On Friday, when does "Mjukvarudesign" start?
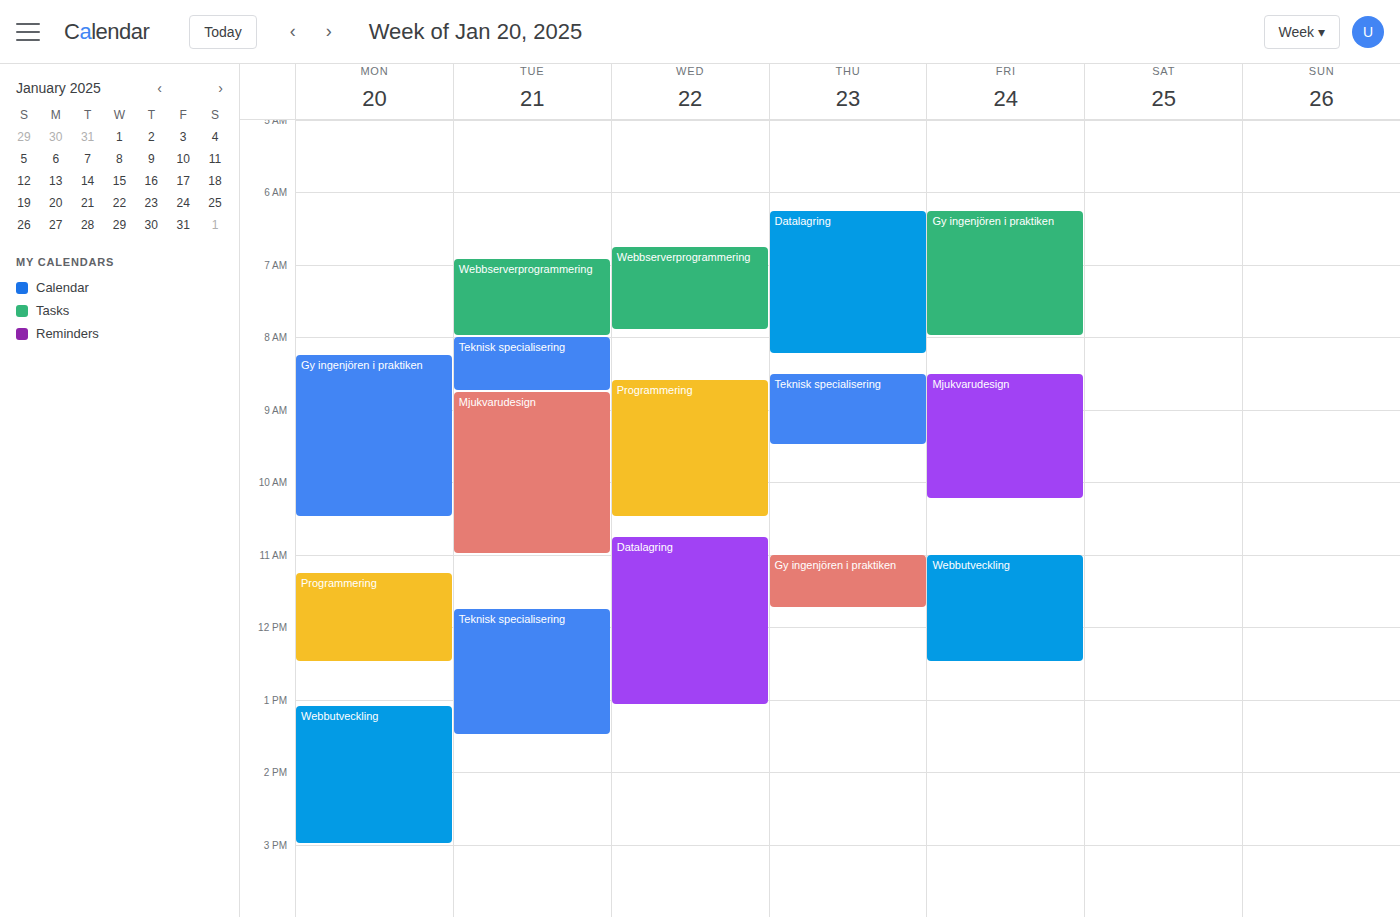
8:30 AM